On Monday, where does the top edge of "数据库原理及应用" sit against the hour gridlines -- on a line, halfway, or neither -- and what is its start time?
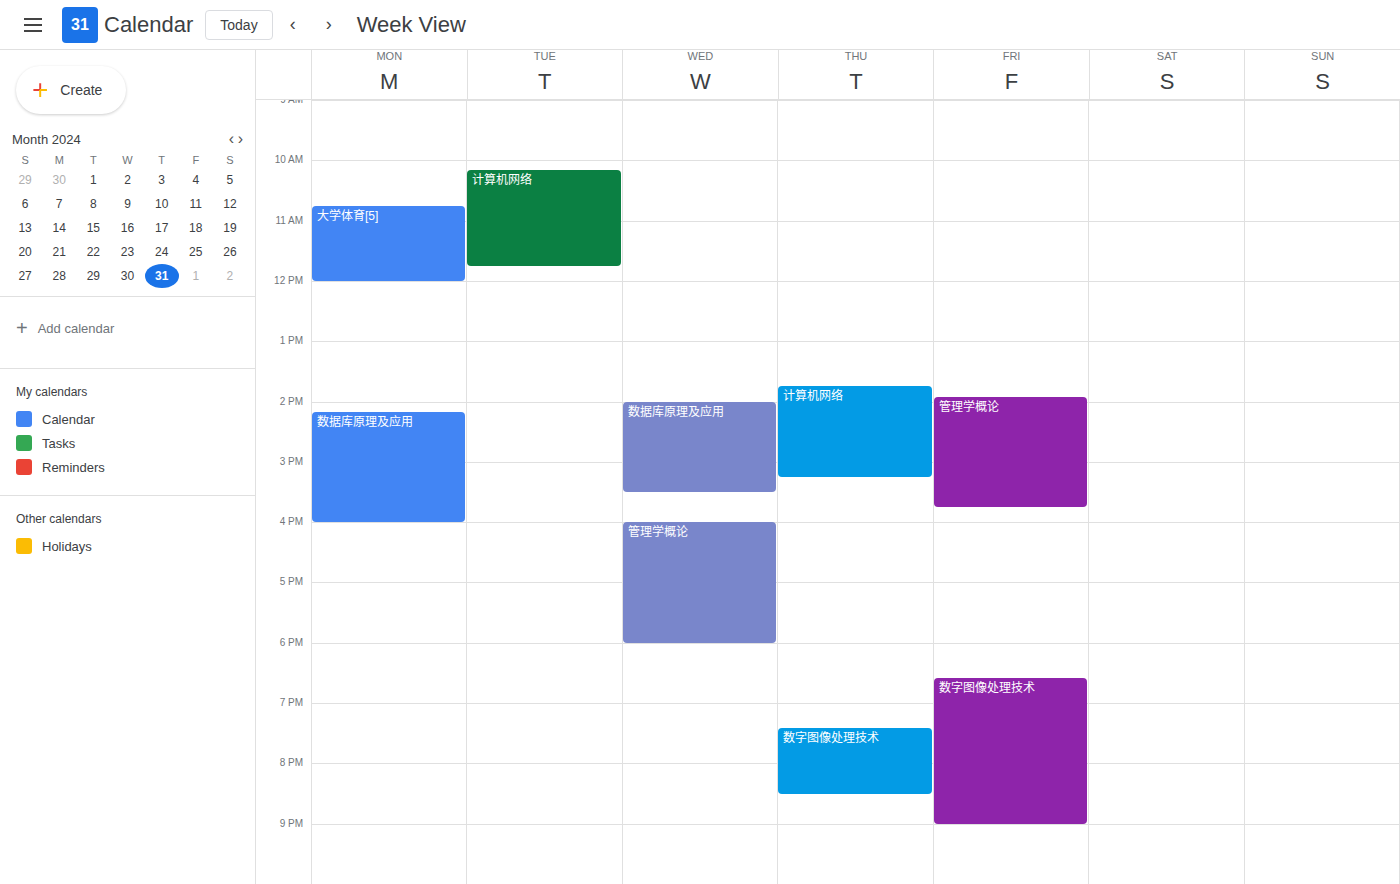
2:10 PM -- neither: 10 minutes below the 2 PM line and 50 minutes above the 3 PM line.